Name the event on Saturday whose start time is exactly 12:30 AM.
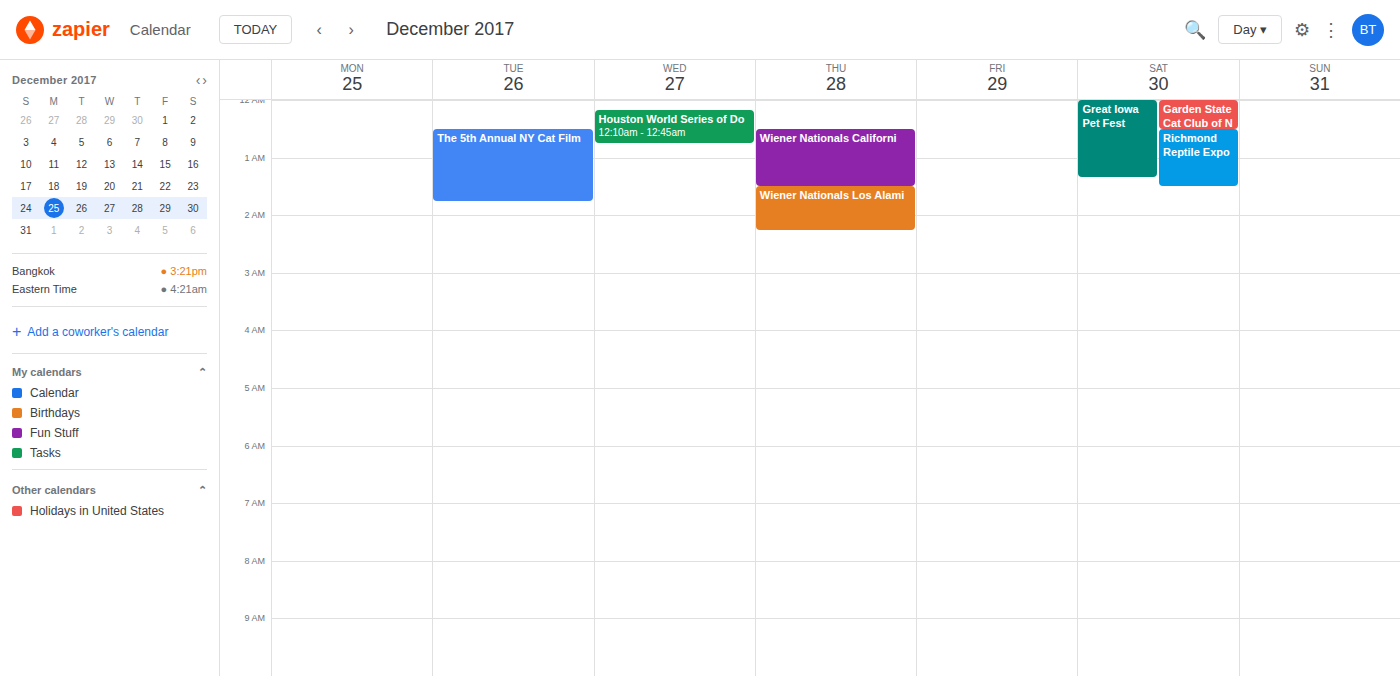
"Richmond Reptile Expo"